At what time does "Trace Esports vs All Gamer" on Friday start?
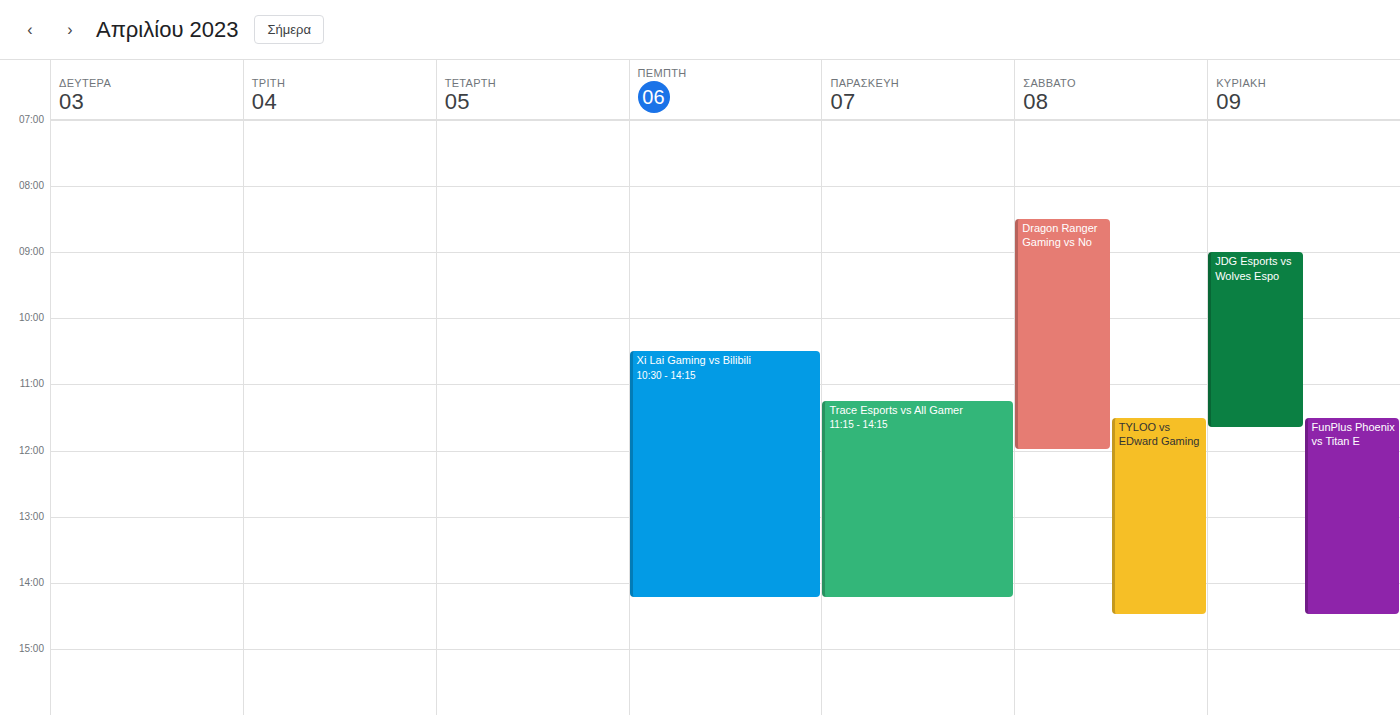
11:15 AM